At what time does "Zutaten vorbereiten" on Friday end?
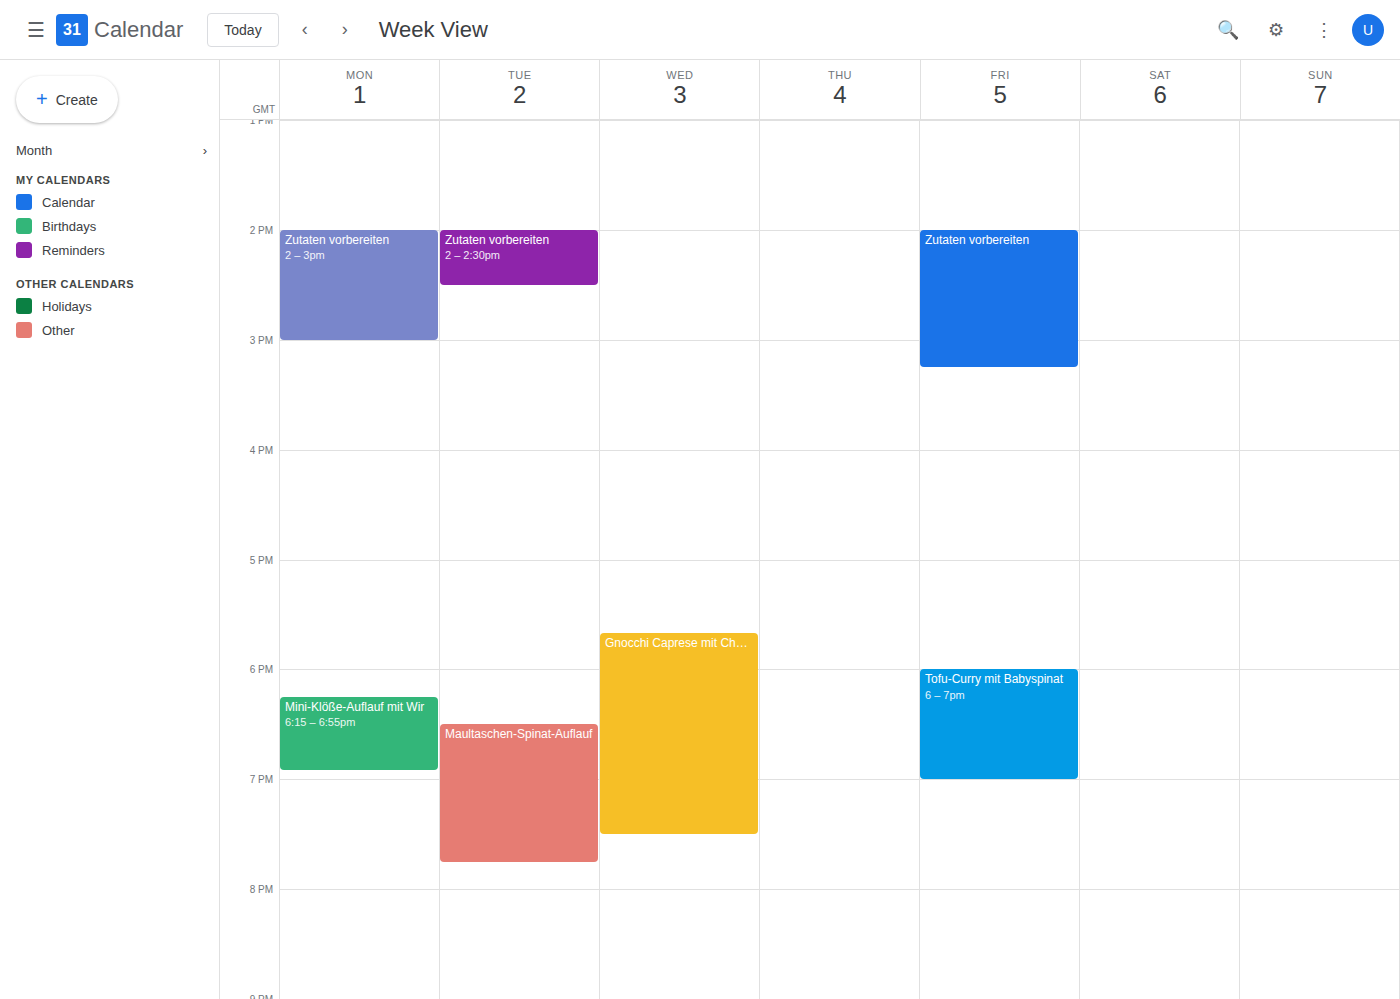
15:15